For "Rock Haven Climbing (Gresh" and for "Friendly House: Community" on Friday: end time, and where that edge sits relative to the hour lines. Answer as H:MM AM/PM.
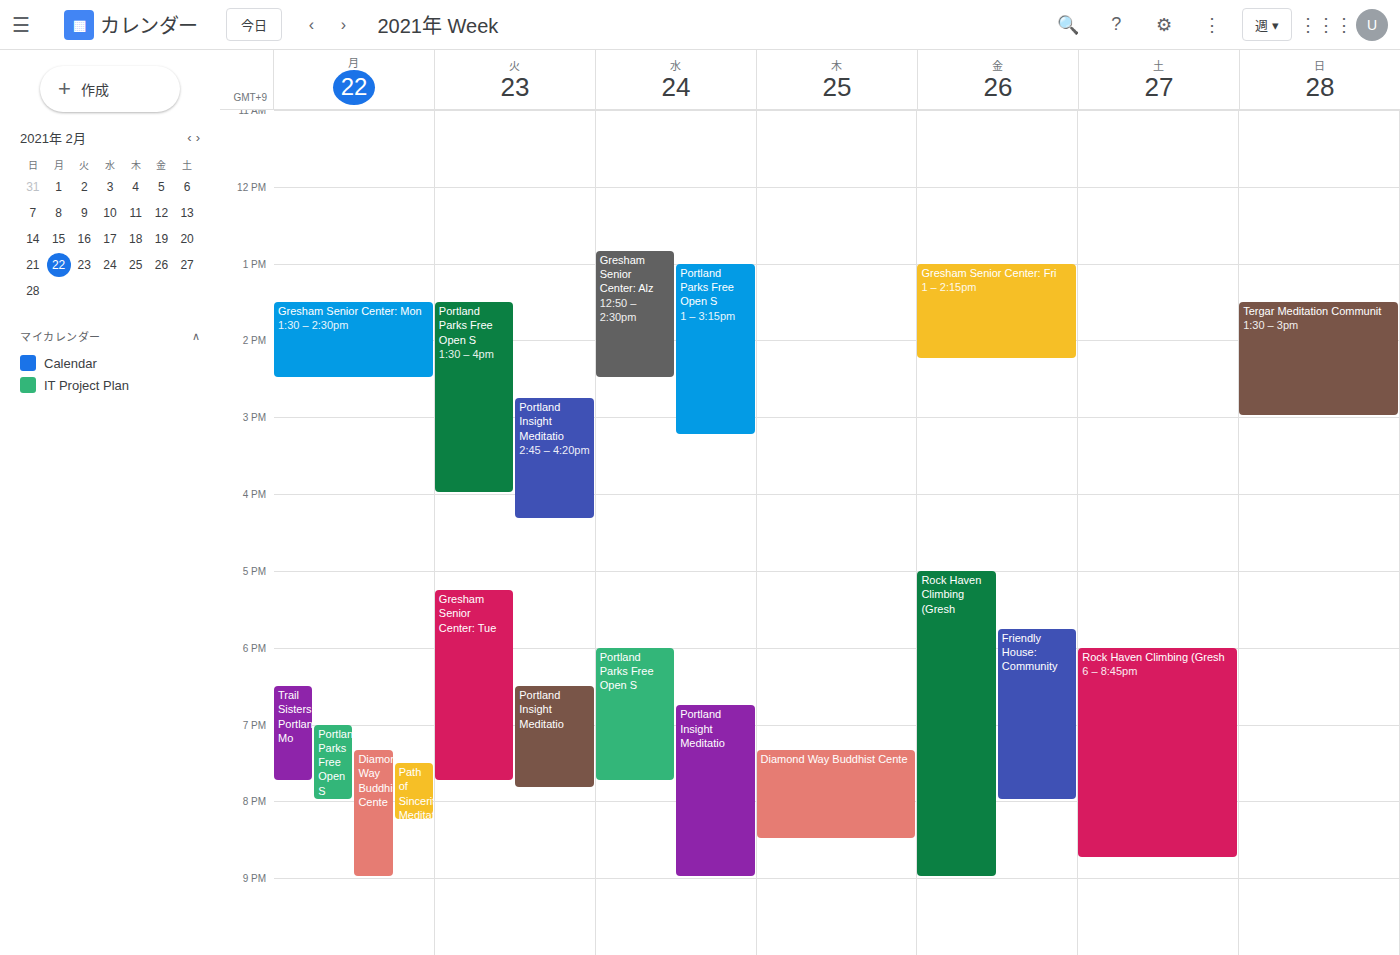
"Rock Haven Climbing (Gresh": 9:00 PM, exactly on the 9 PM line. "Friendly House: Community": 8:00 PM, exactly on the 8 PM line.